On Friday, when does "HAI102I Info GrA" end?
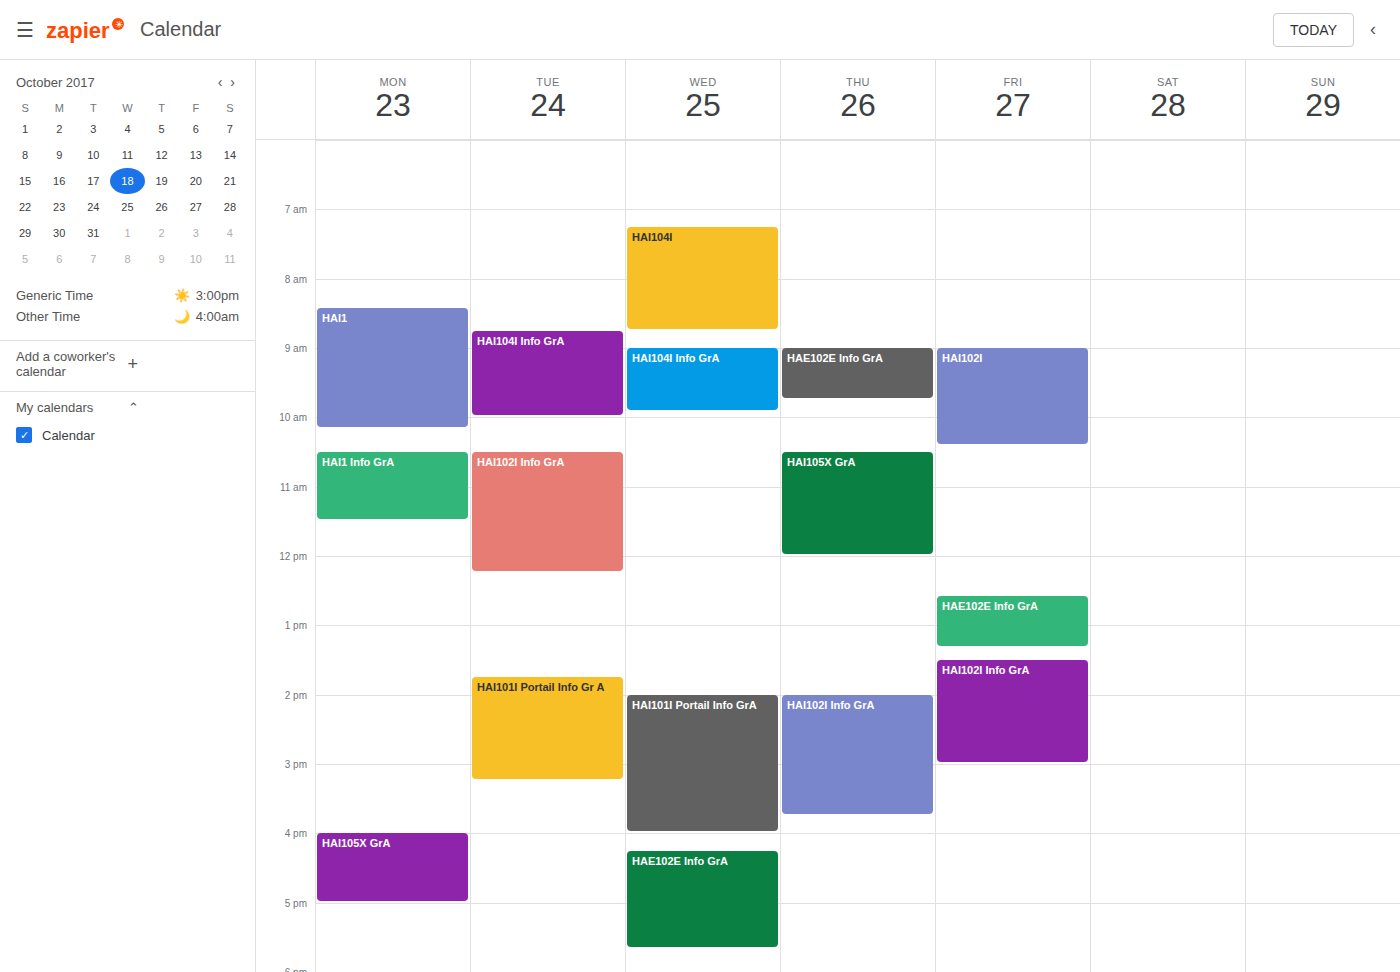
3:00 PM